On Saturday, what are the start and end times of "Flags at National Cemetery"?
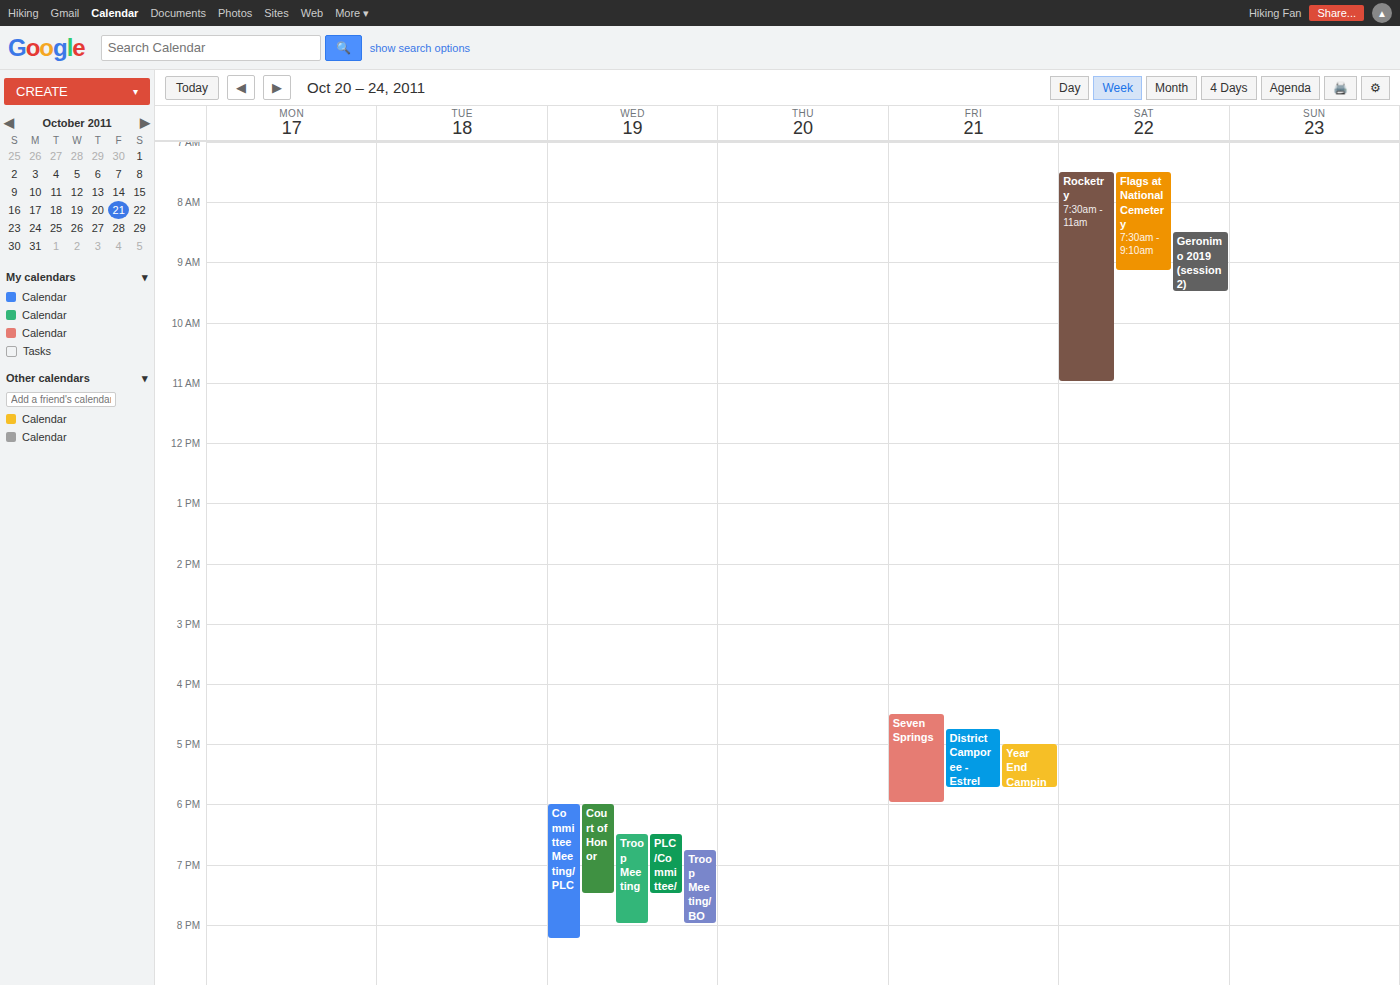
7:30 AM to 9:10 AM